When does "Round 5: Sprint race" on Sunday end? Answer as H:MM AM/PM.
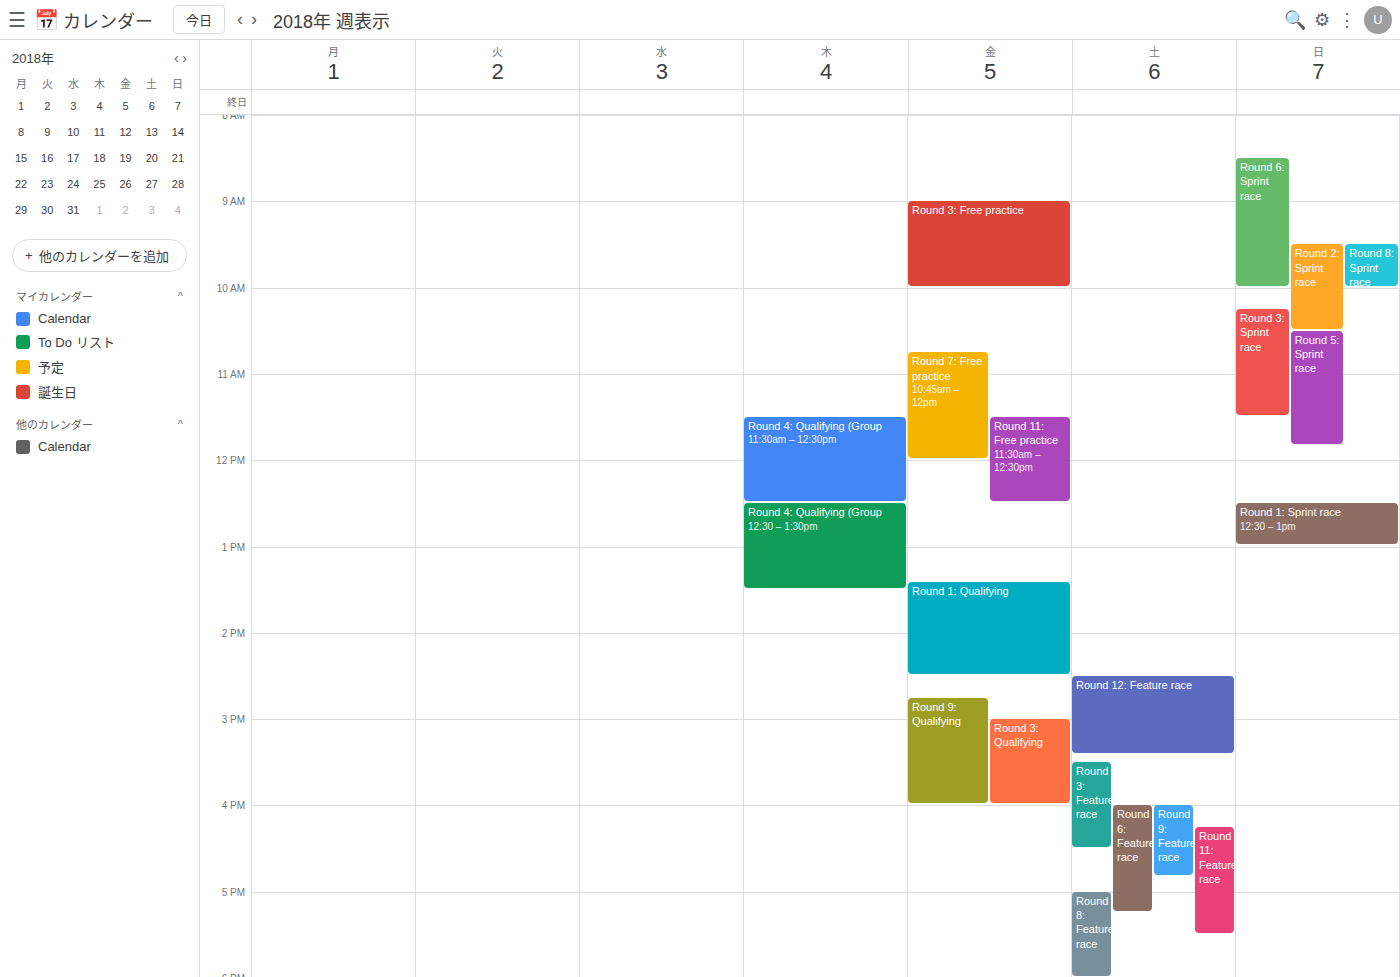
11:50 AM